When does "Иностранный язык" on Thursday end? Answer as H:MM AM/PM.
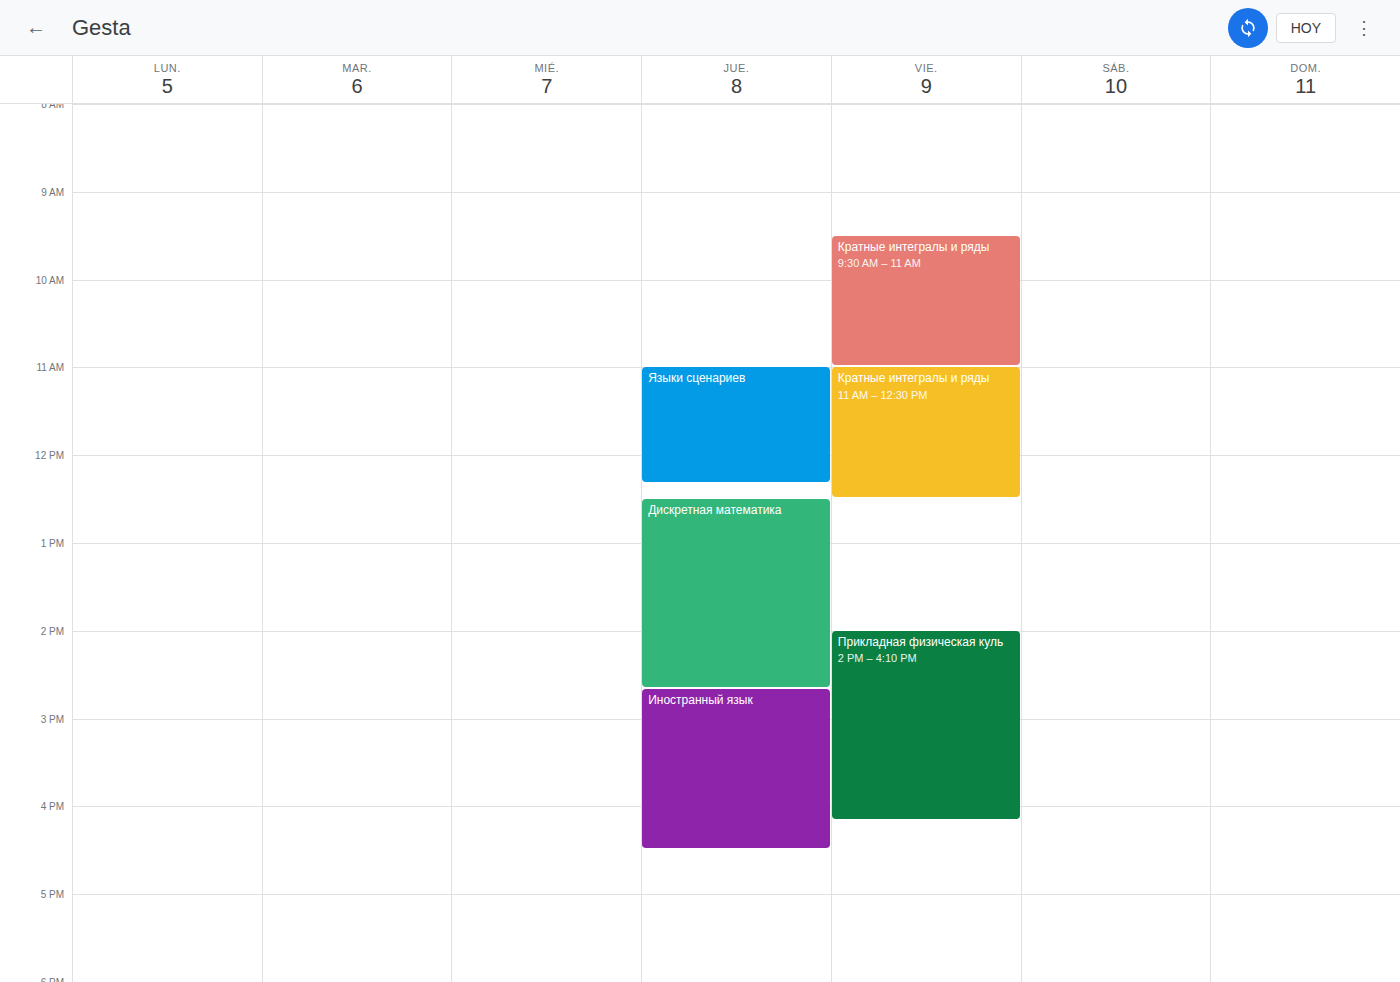
4:30 PM